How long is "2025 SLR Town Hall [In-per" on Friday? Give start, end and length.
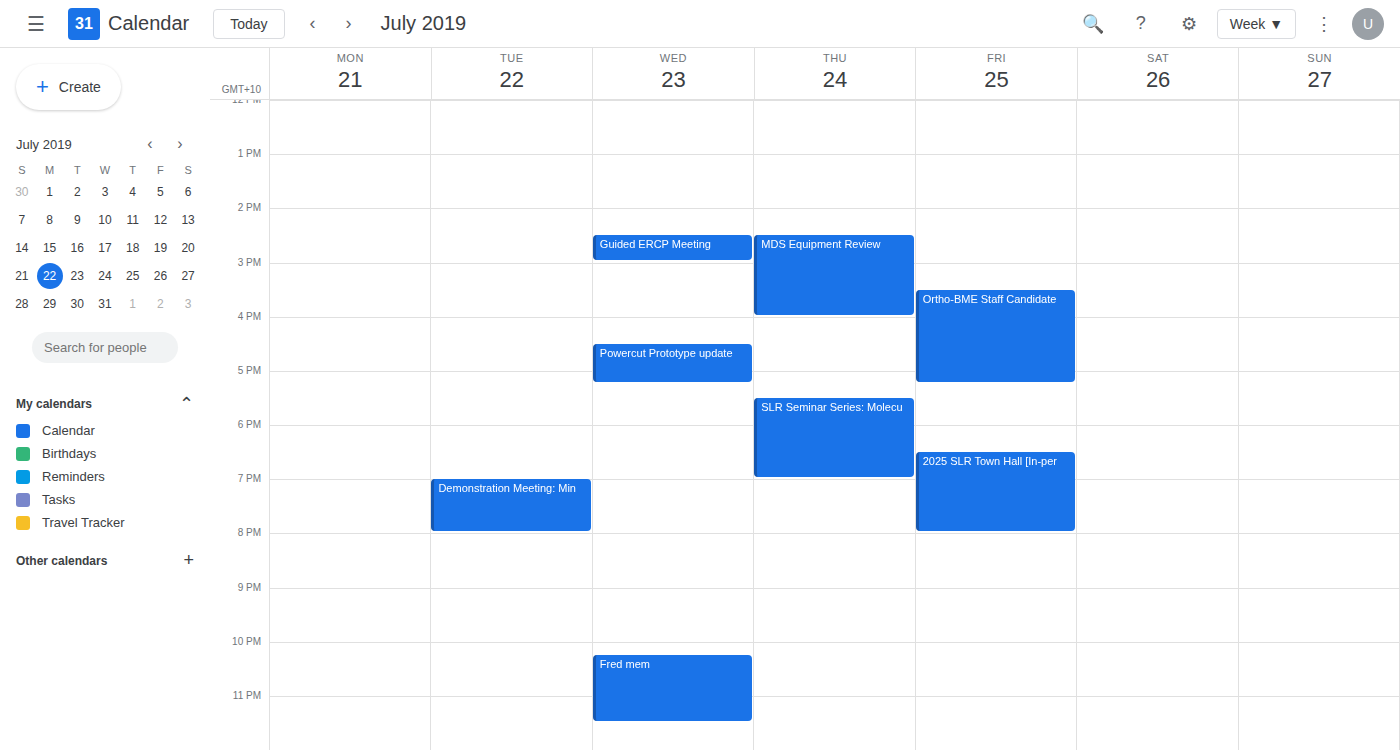
18:30 to 20:00, 1 hour 30 minutes